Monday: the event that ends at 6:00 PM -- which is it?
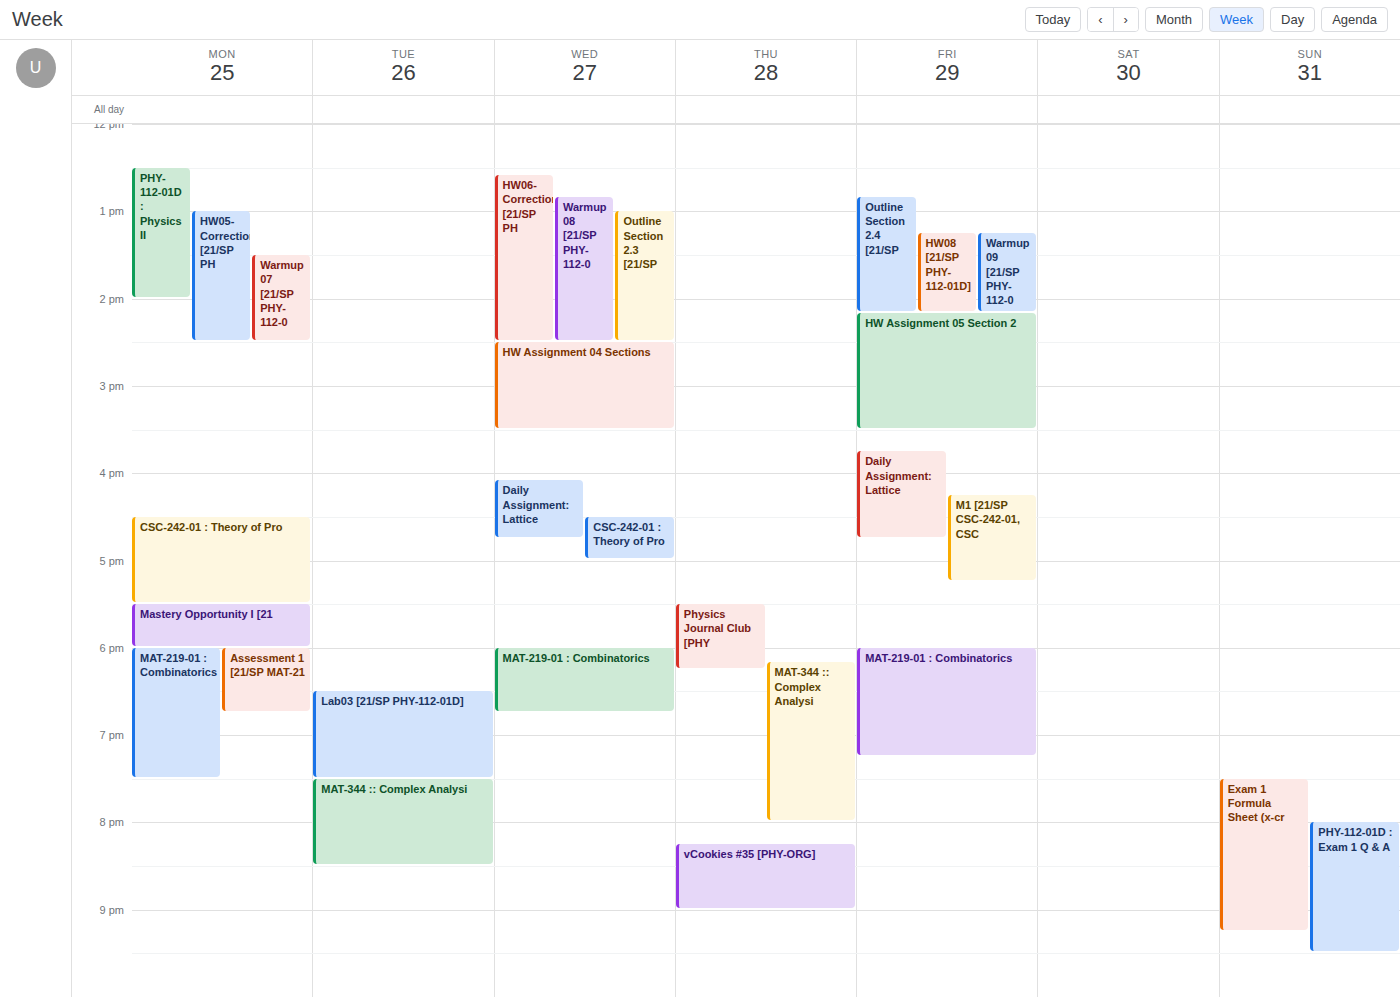
"Mastery Opportunity I [21"